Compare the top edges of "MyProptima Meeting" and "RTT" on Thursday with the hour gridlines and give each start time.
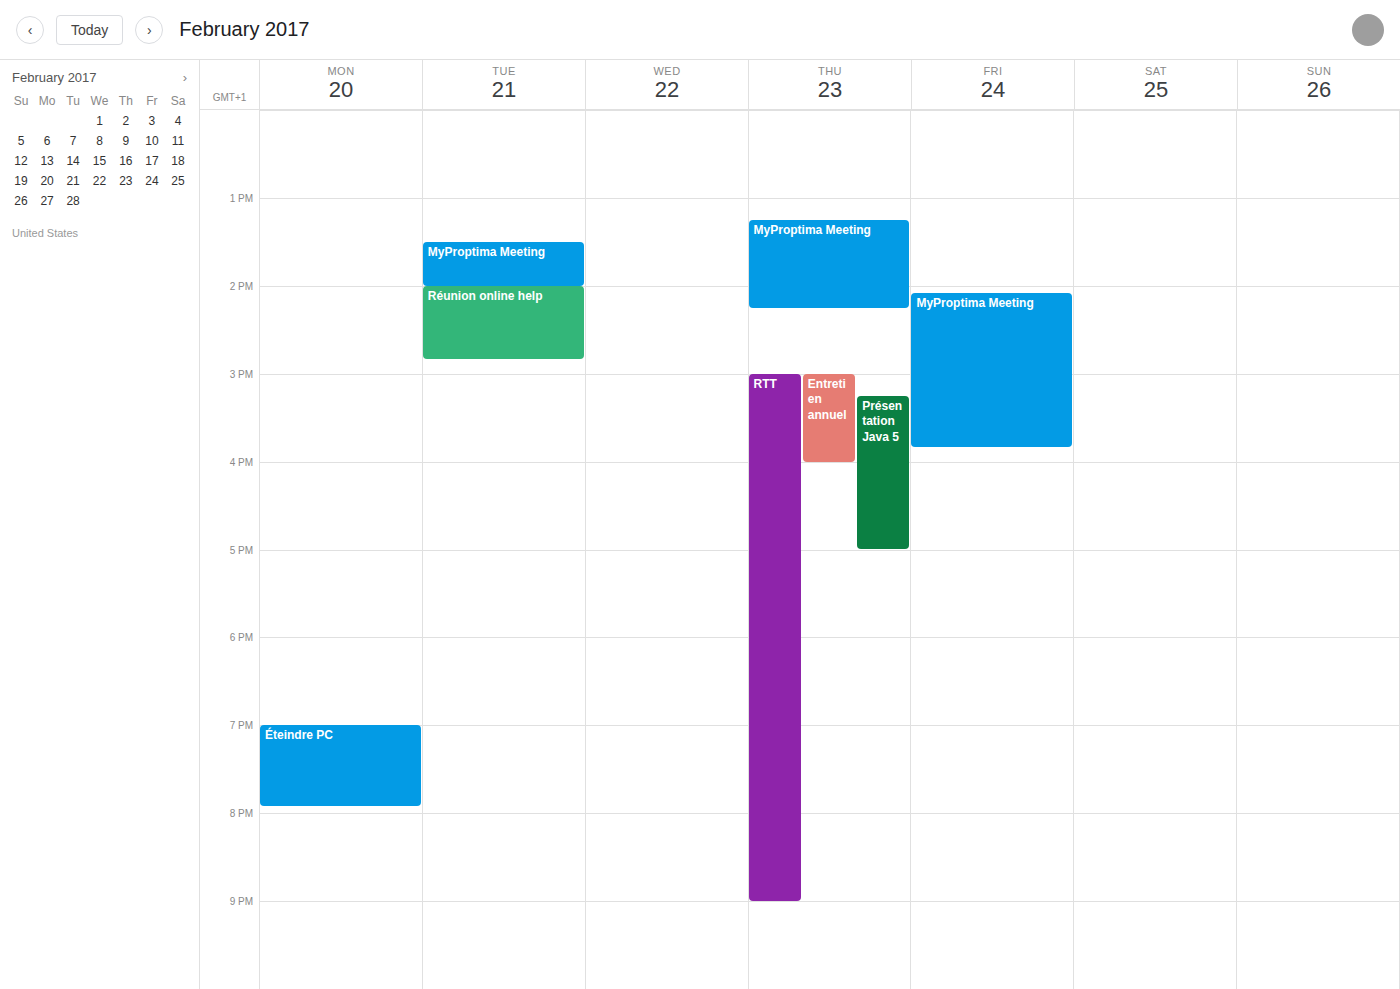
"MyProptima Meeting": 13:15, neither: a quarter of the way from the 13:00 line to the 14:00 line. "RTT": 15:00, exactly on the 15:00 line.